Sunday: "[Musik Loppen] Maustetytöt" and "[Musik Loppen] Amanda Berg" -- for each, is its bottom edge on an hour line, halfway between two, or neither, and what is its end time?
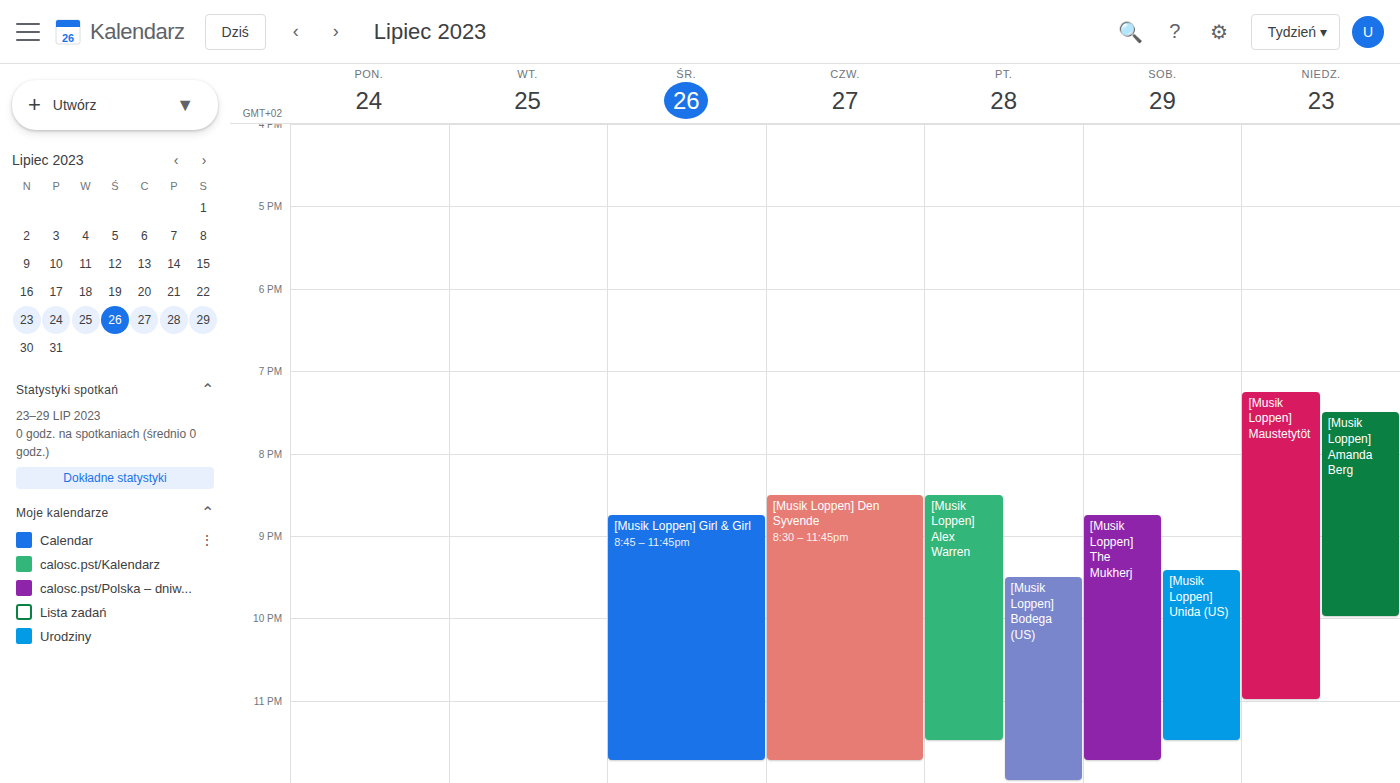
"[Musik Loppen] Maustetytöt": 11:00 PM, exactly on the 11 PM line. "[Musik Loppen] Amanda Berg": 10:00 PM, exactly on the 10 PM line.